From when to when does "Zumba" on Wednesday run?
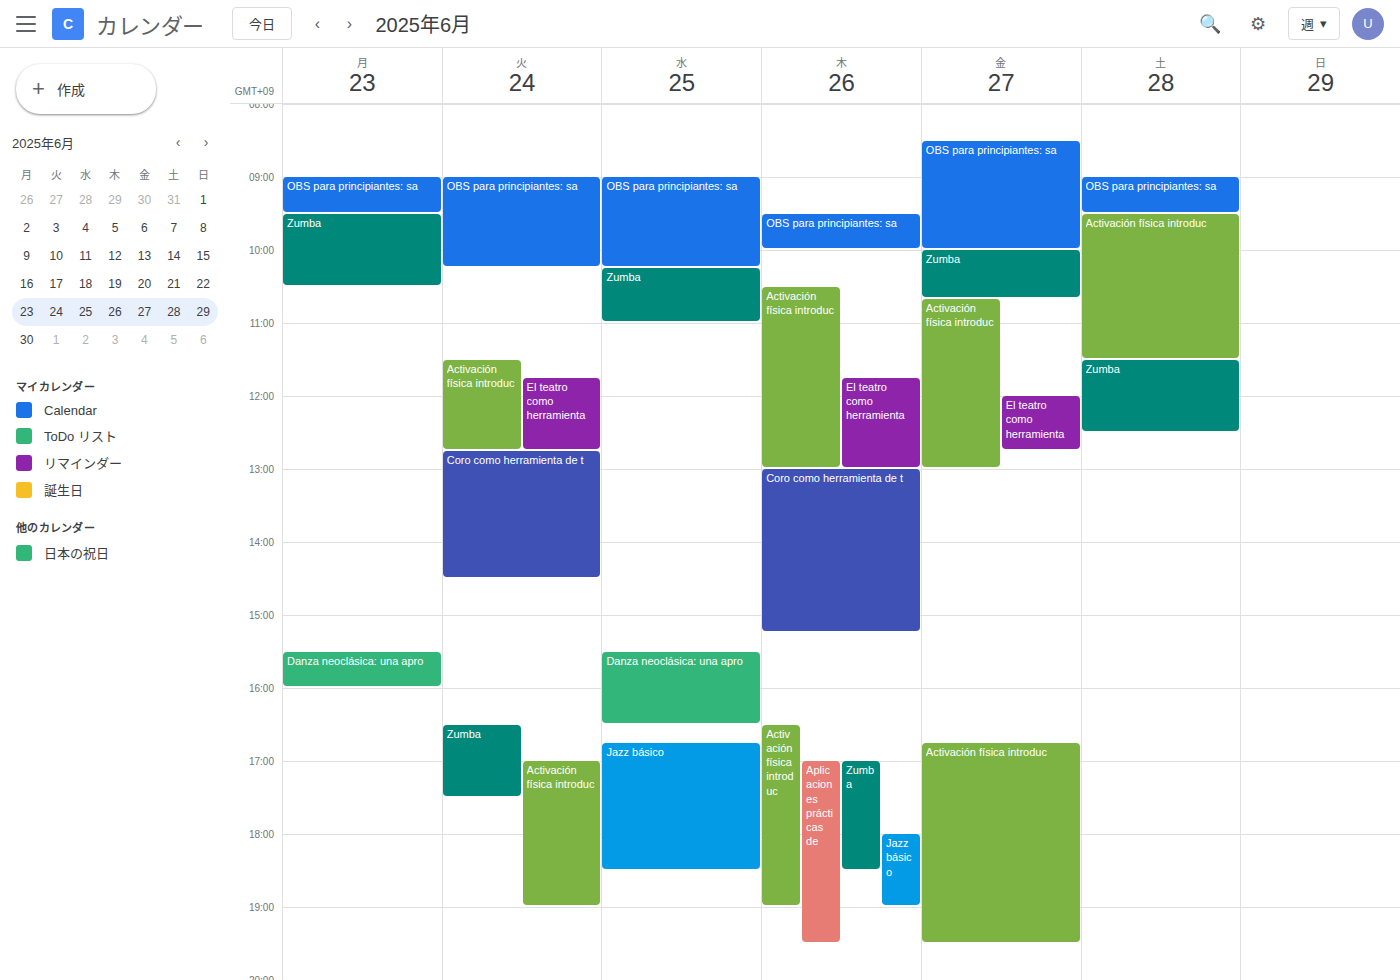
10:15 AM to 11:00 AM